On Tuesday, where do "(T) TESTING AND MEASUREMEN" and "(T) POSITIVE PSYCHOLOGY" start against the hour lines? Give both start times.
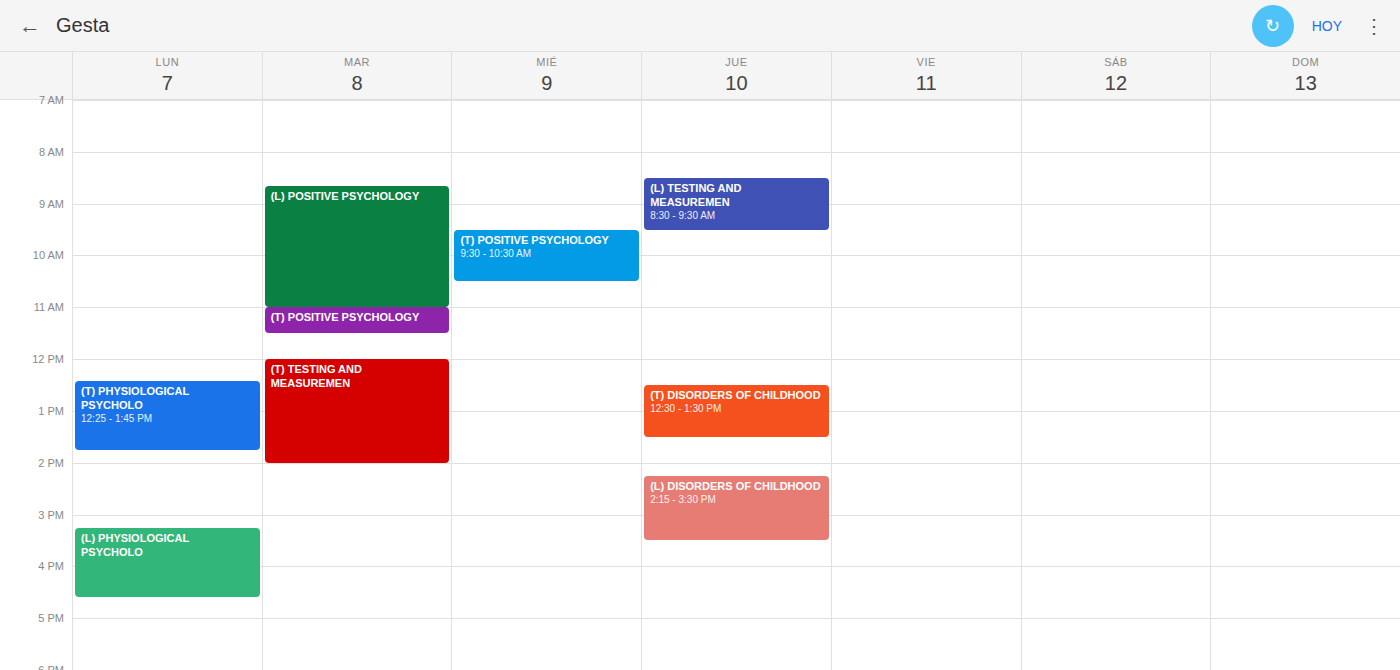
"(T) TESTING AND MEASUREMEN": 12:00 PM, exactly on the 12 PM line. "(T) POSITIVE PSYCHOLOGY": 11:00 AM, exactly on the 11 AM line.